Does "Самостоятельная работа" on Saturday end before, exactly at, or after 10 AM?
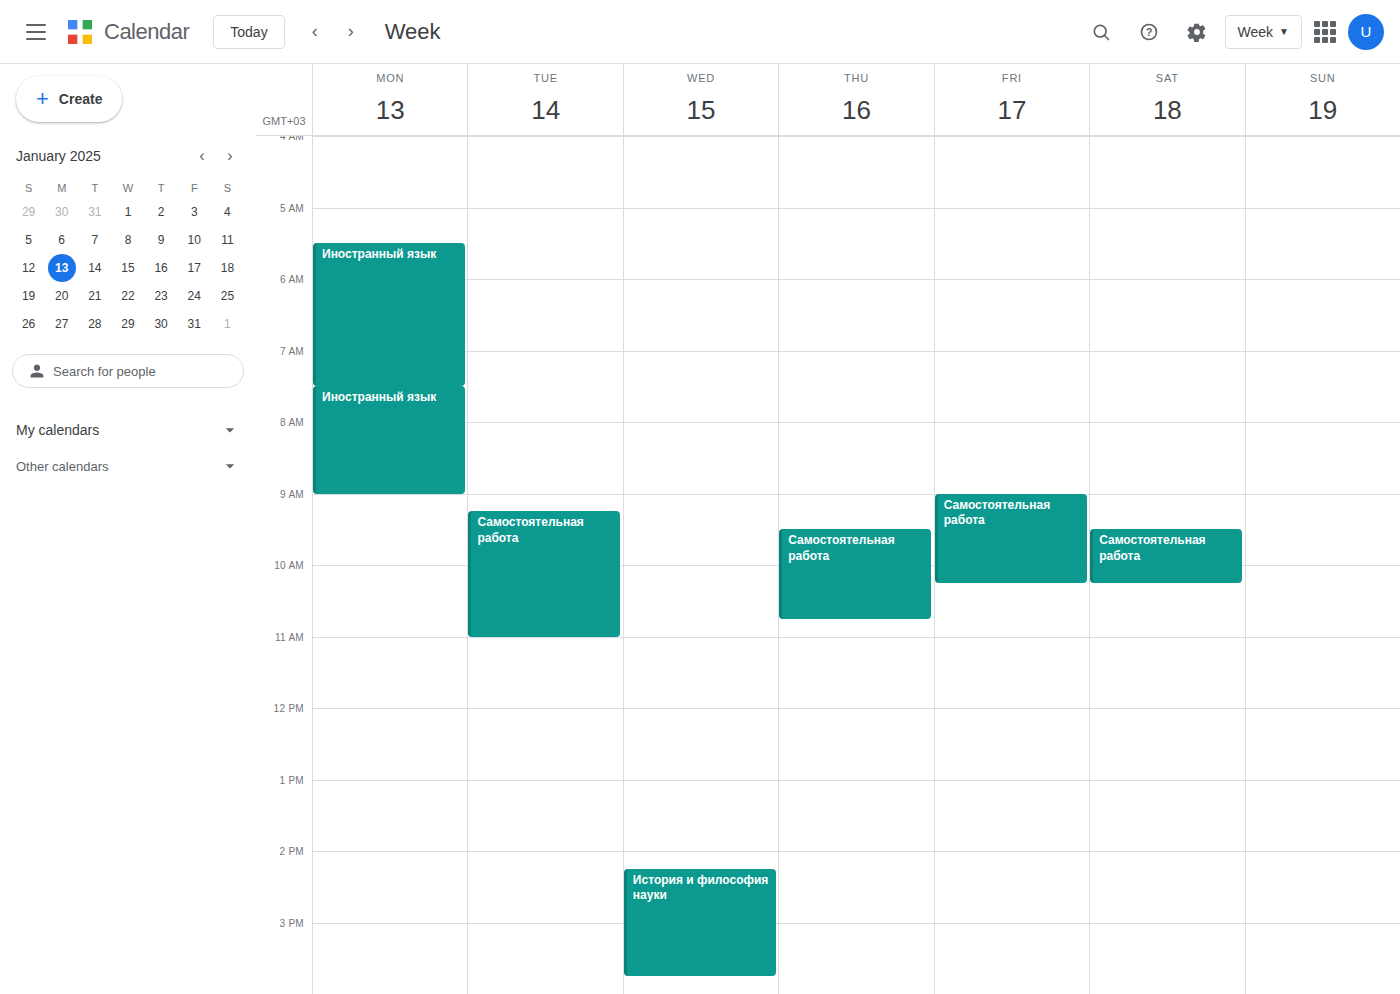
10:15 AM -- after 10 AM, 15 minutes below the 10 AM line.